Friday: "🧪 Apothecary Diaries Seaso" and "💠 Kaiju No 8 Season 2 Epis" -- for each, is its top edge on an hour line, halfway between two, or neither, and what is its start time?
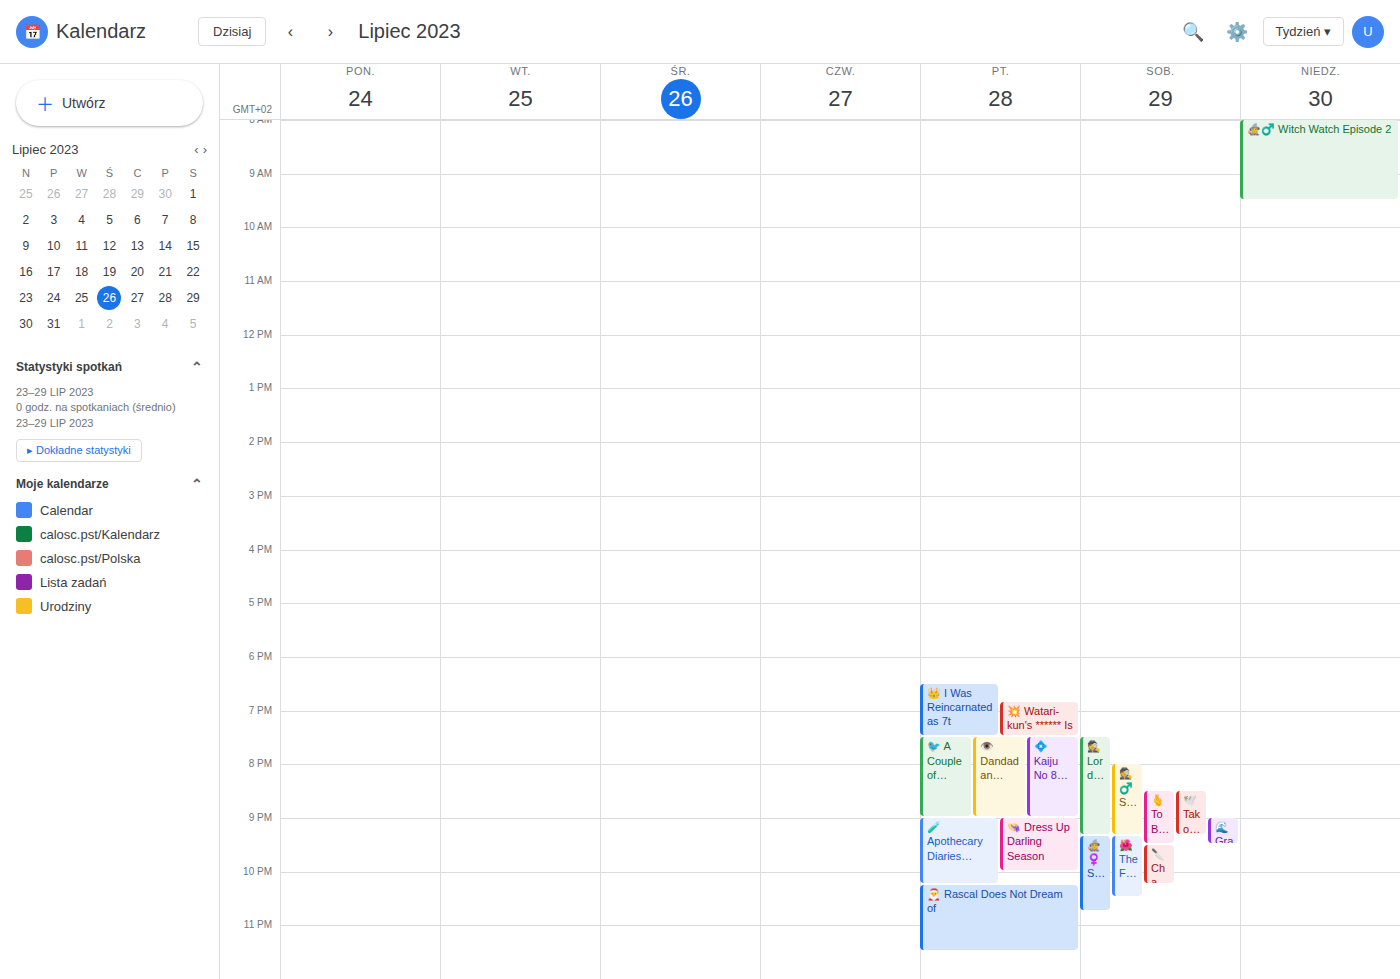
"🧪 Apothecary Diaries Seaso": 21:00, exactly on the 21:00 line. "💠 Kaiju No 8 Season 2 Epis": 19:30, halfway between the 19:00 and 20:00 lines.